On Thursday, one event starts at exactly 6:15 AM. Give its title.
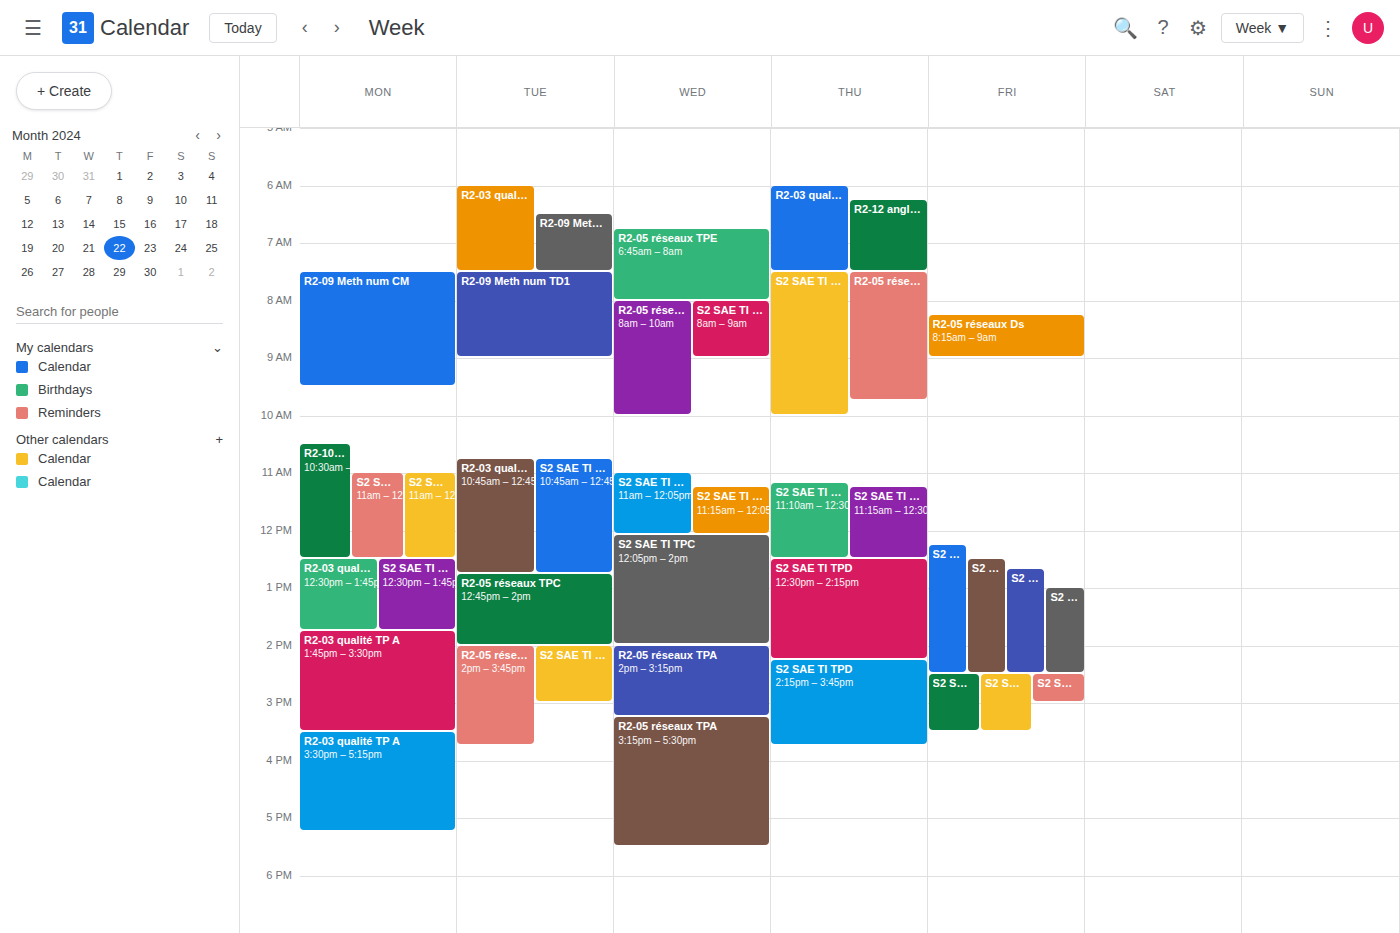
"R2-12 anglais TPA"